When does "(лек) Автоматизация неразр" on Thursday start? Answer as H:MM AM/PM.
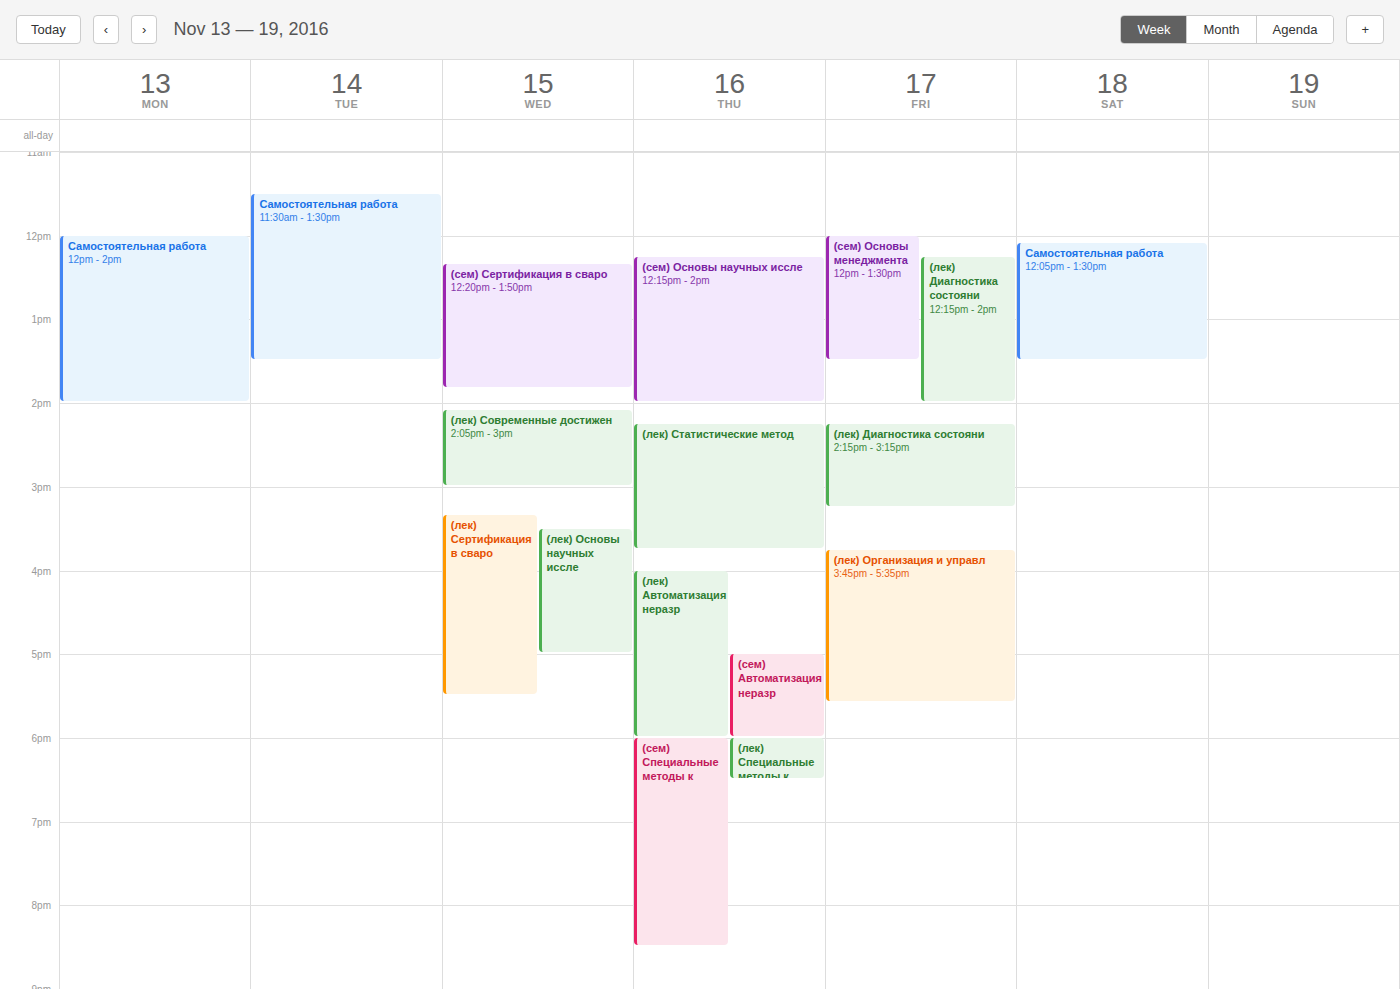
4:00 PM